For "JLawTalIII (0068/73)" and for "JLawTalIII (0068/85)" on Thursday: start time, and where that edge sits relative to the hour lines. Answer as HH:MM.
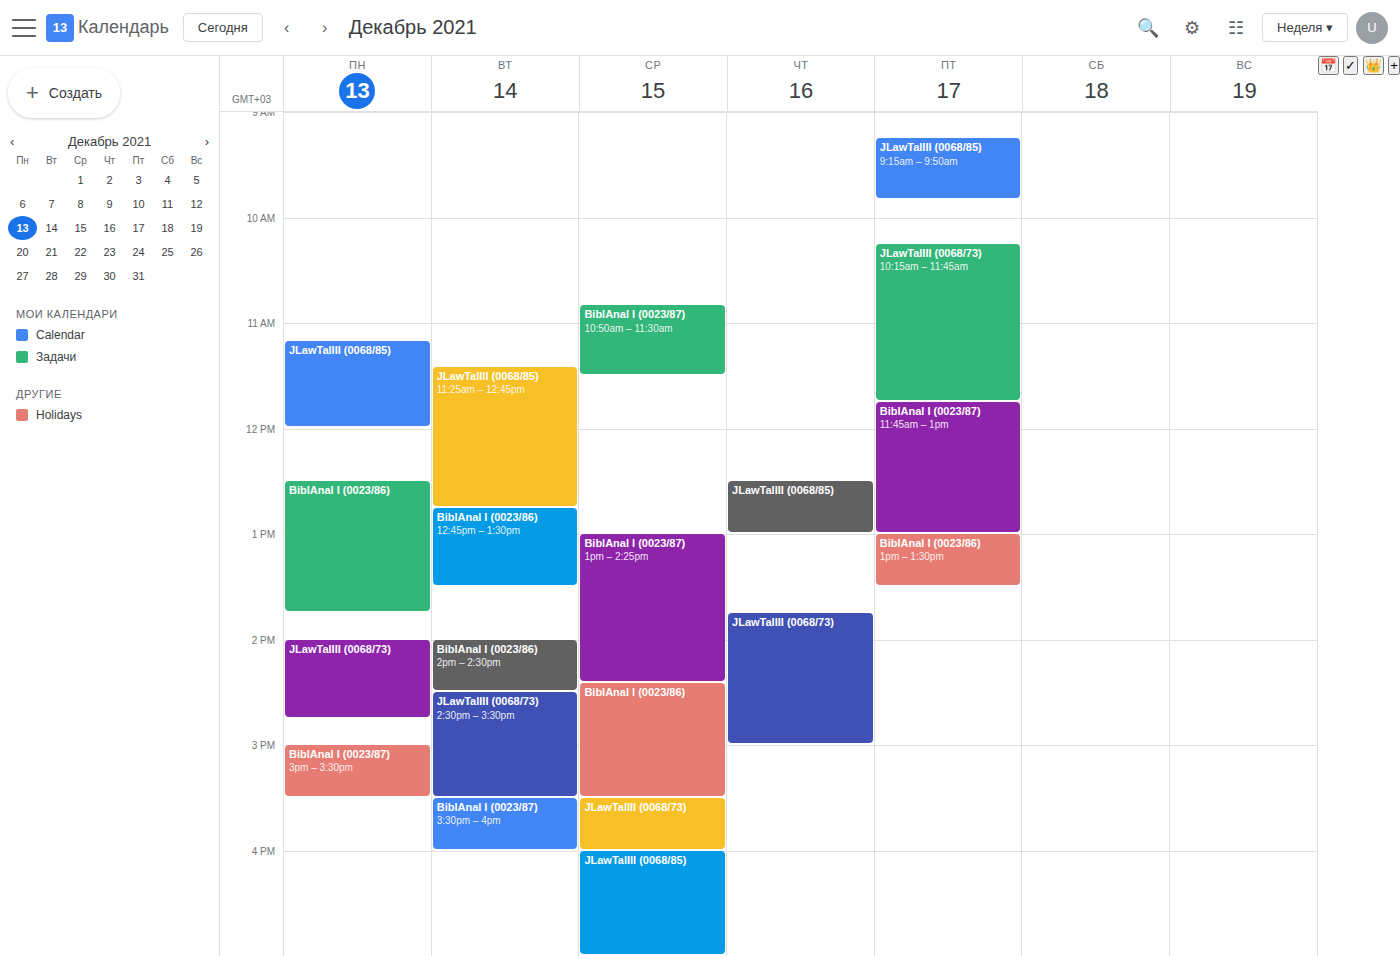
"JLawTalIII (0068/73)": 13:45, neither: three quarters of the way from the 13:00 line to the 14:00 line. "JLawTalIII (0068/85)": 12:30, halfway between the 12:00 and 13:00 lines.